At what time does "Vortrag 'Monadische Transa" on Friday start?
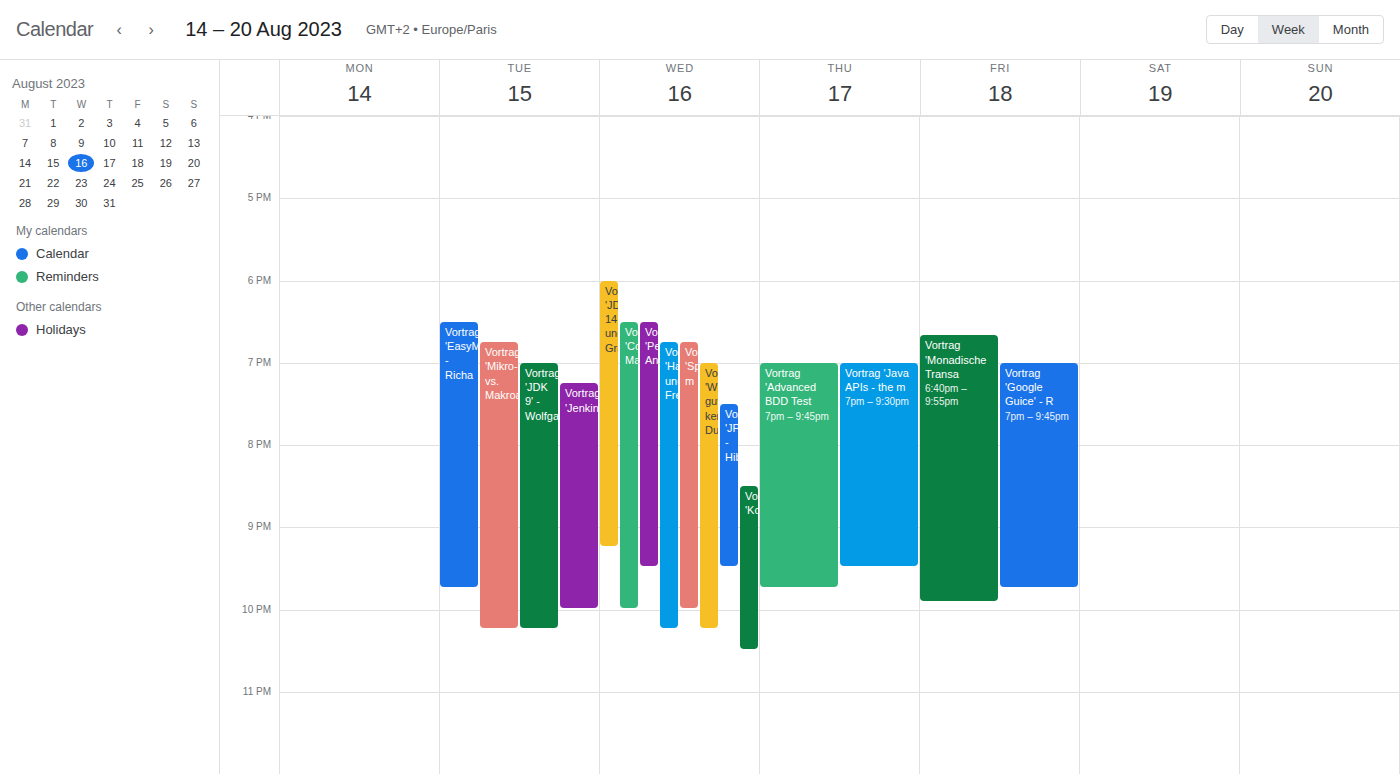
6:40 PM